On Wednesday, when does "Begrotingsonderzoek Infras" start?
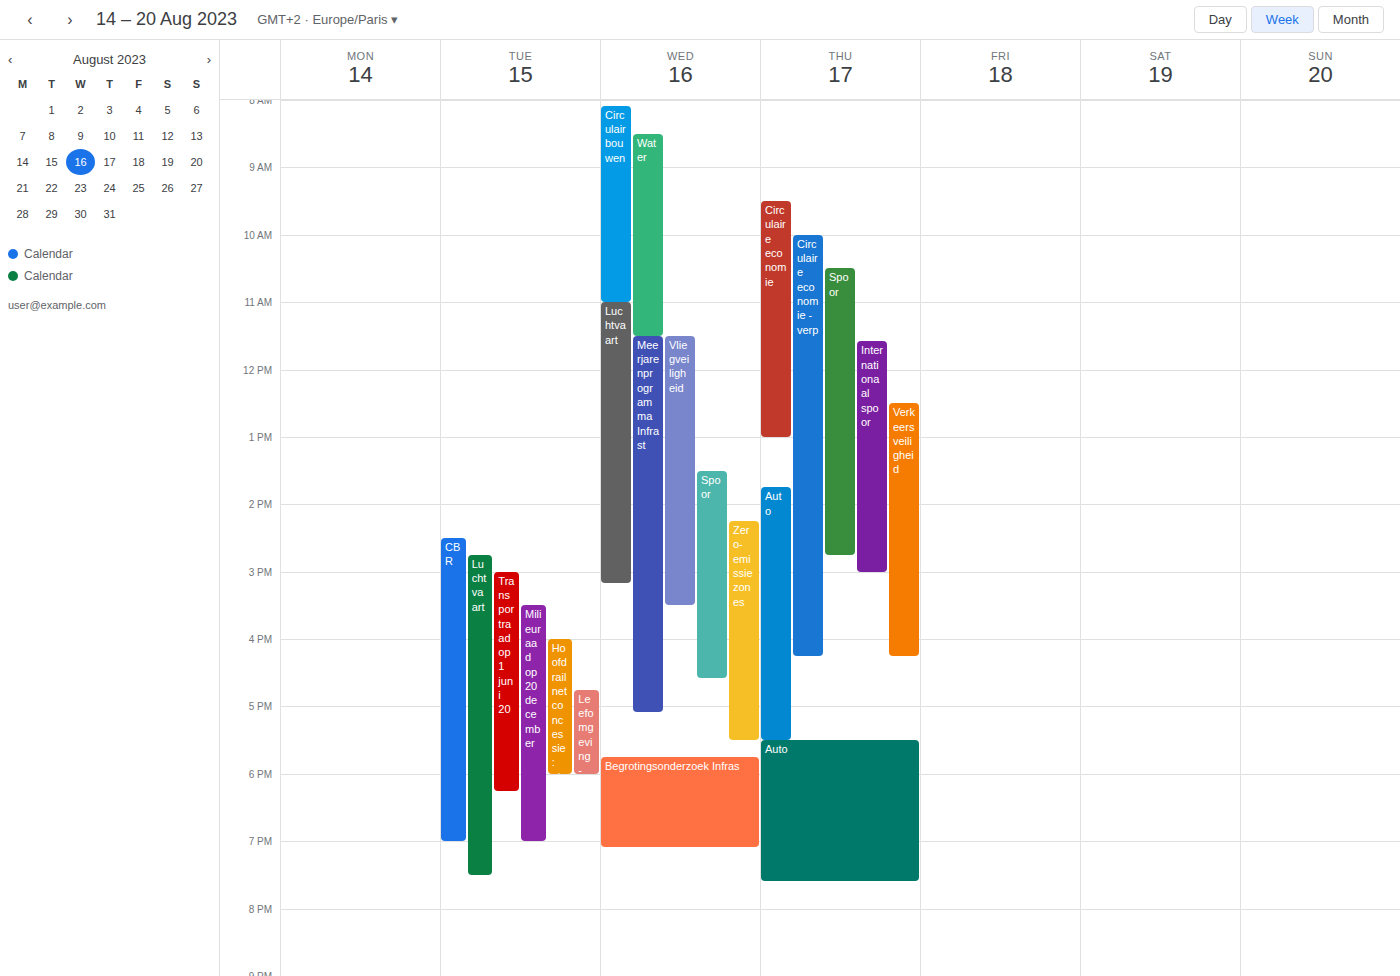
5:45 PM